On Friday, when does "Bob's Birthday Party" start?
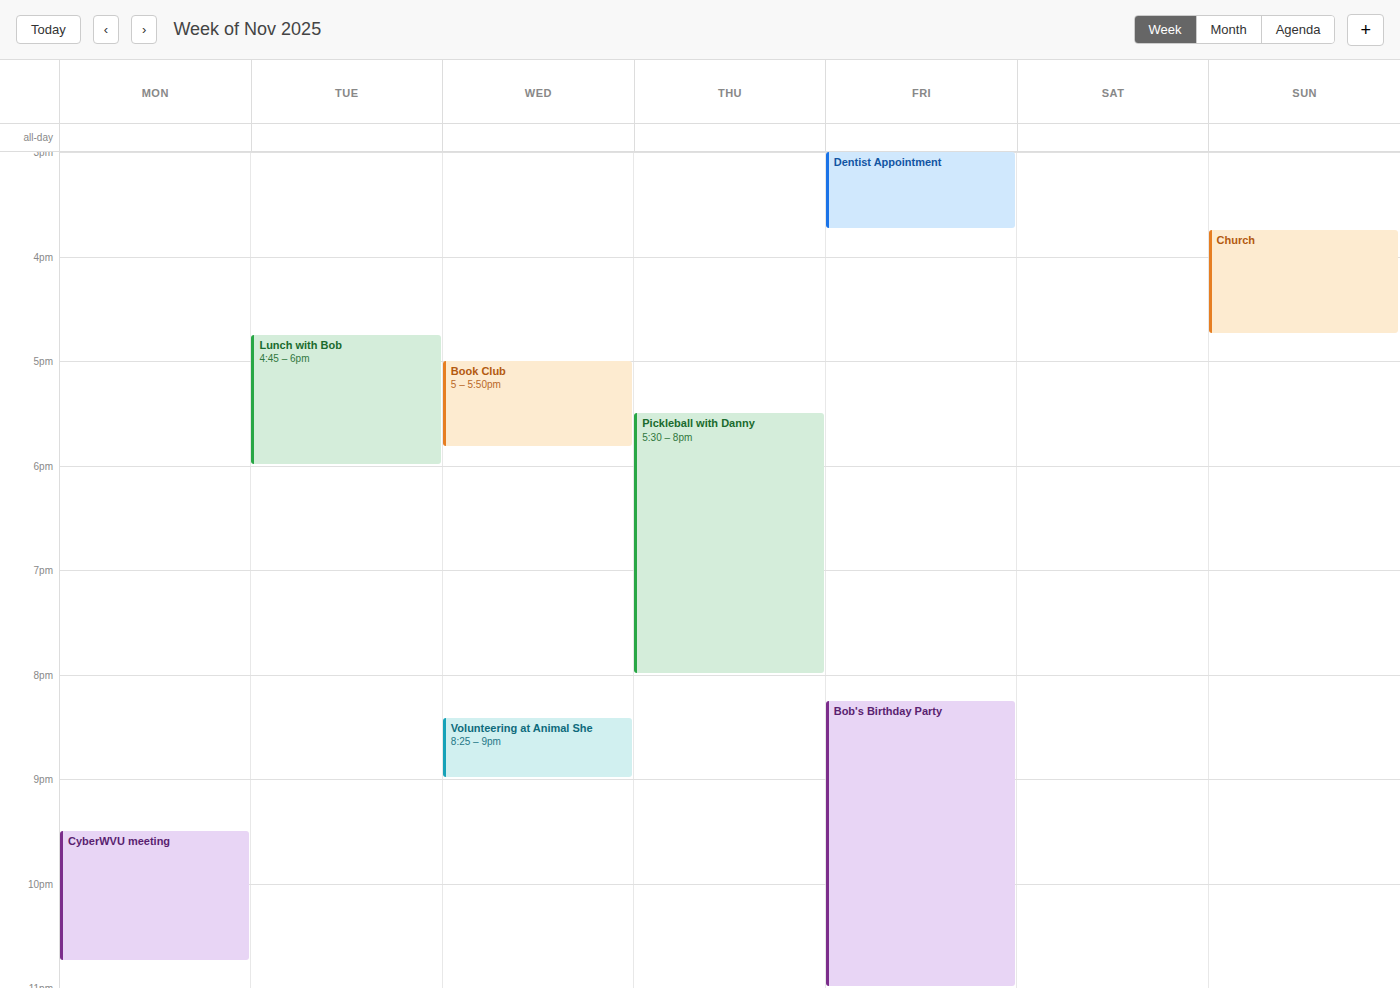
8:15 PM